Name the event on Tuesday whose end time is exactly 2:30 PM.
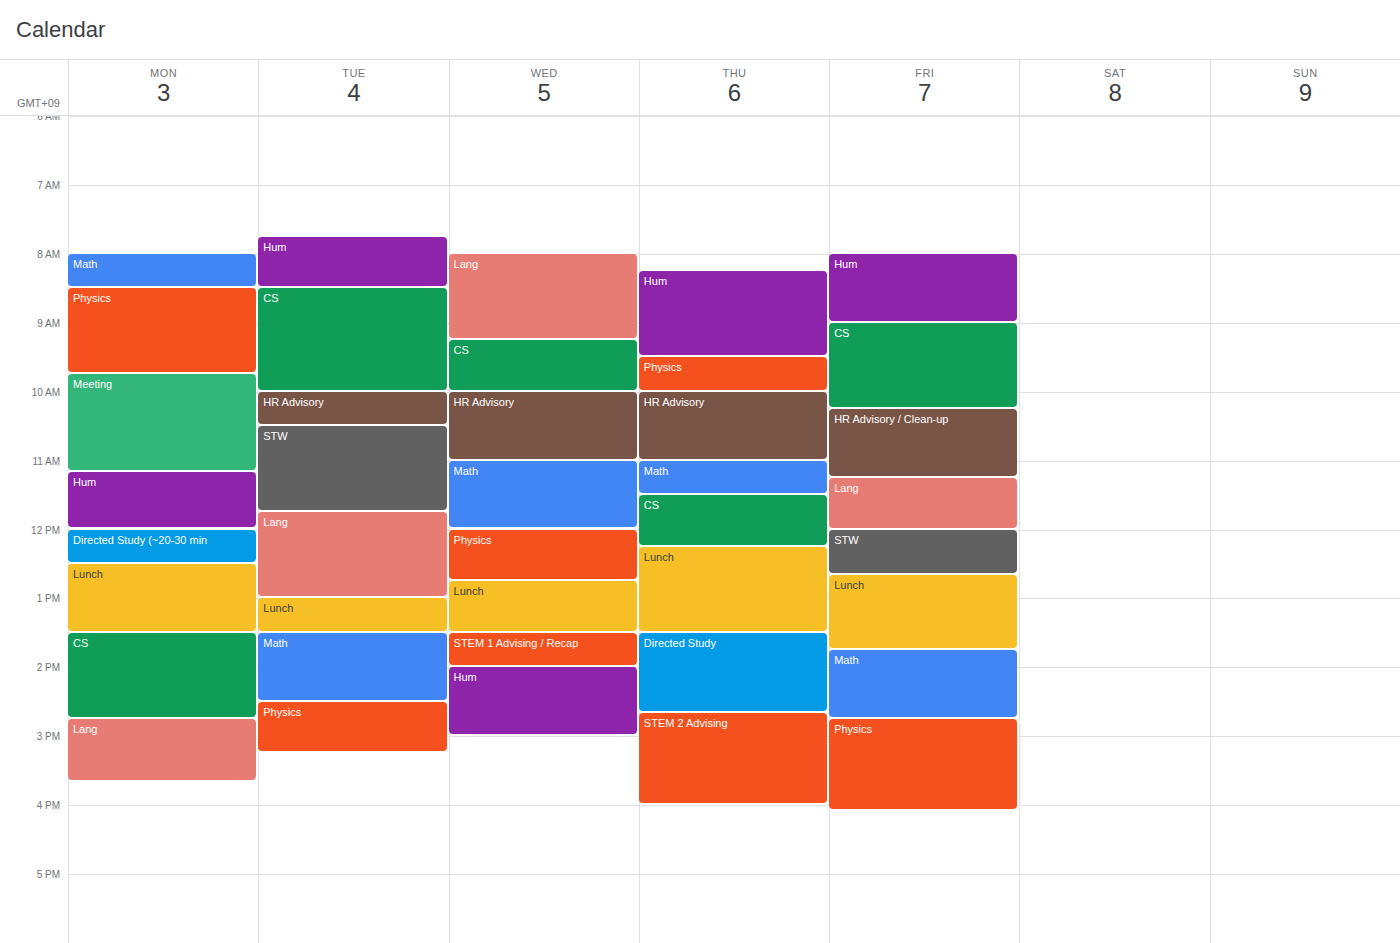
"Math"